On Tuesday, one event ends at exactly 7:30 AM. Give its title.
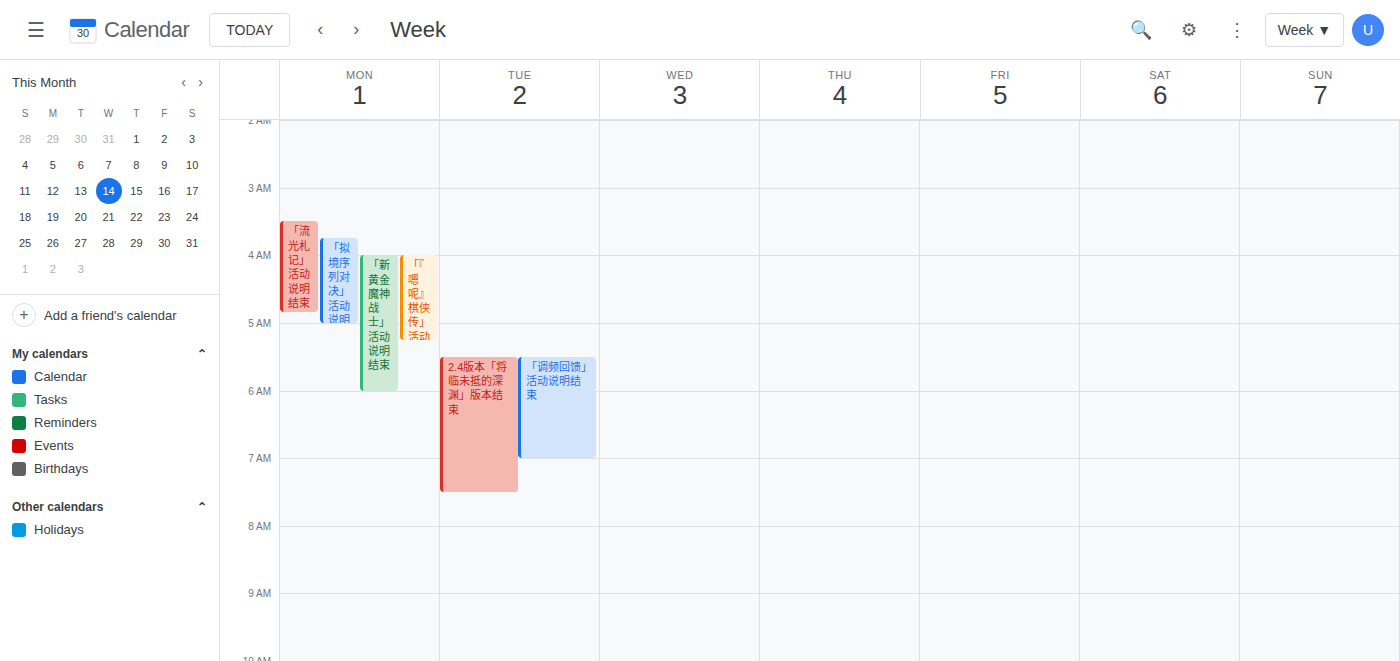
"2.4版本「将临未抵的深渊」版本结束"